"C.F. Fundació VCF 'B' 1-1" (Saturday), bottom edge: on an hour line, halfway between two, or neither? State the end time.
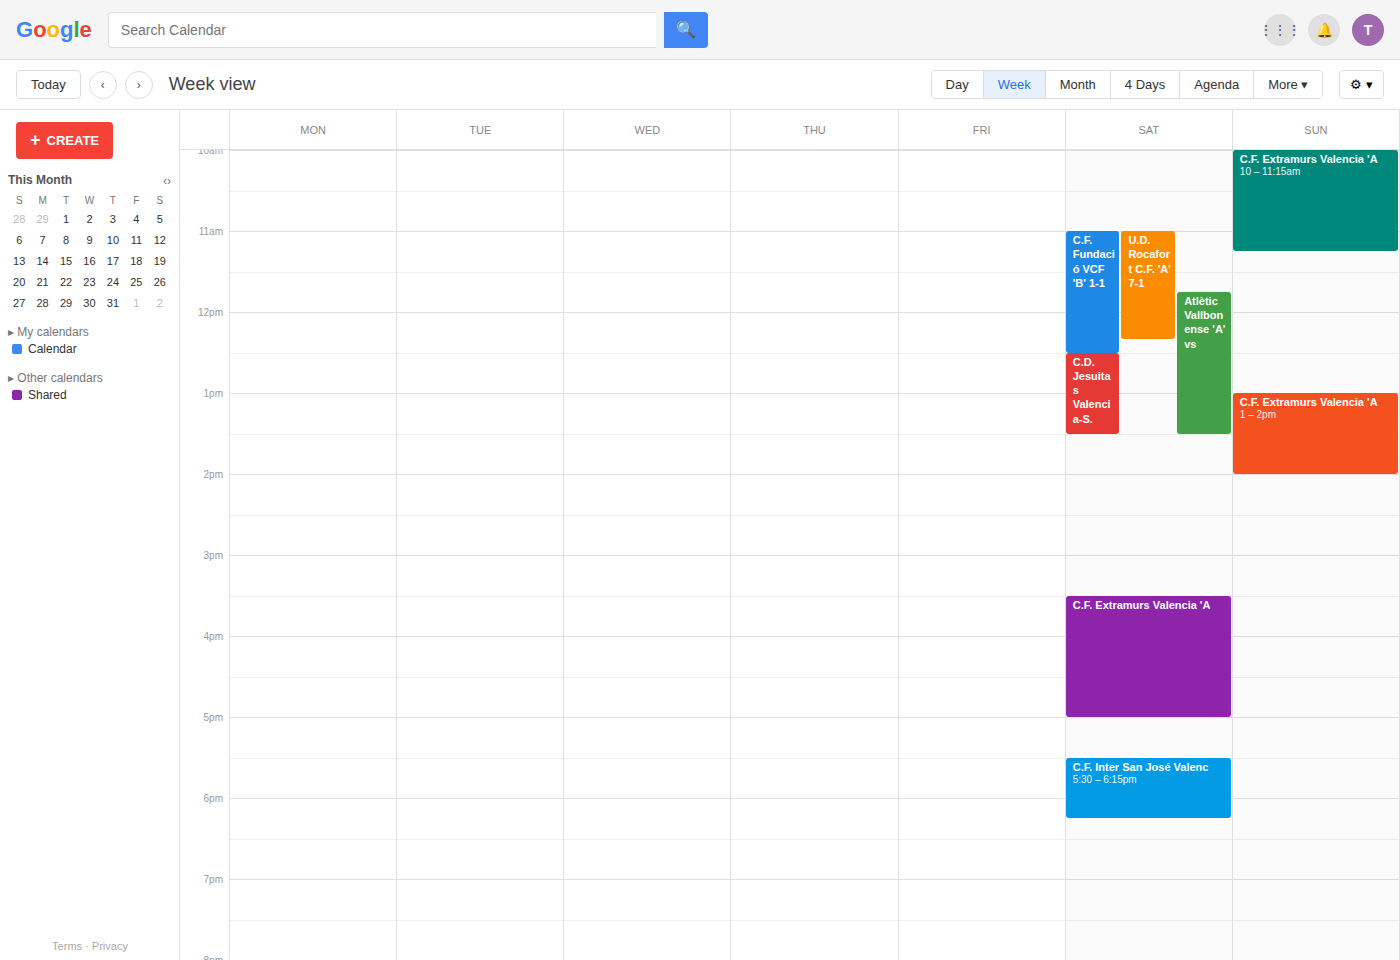
12:30 PM -- halfway between the 12 PM and 1 PM lines.